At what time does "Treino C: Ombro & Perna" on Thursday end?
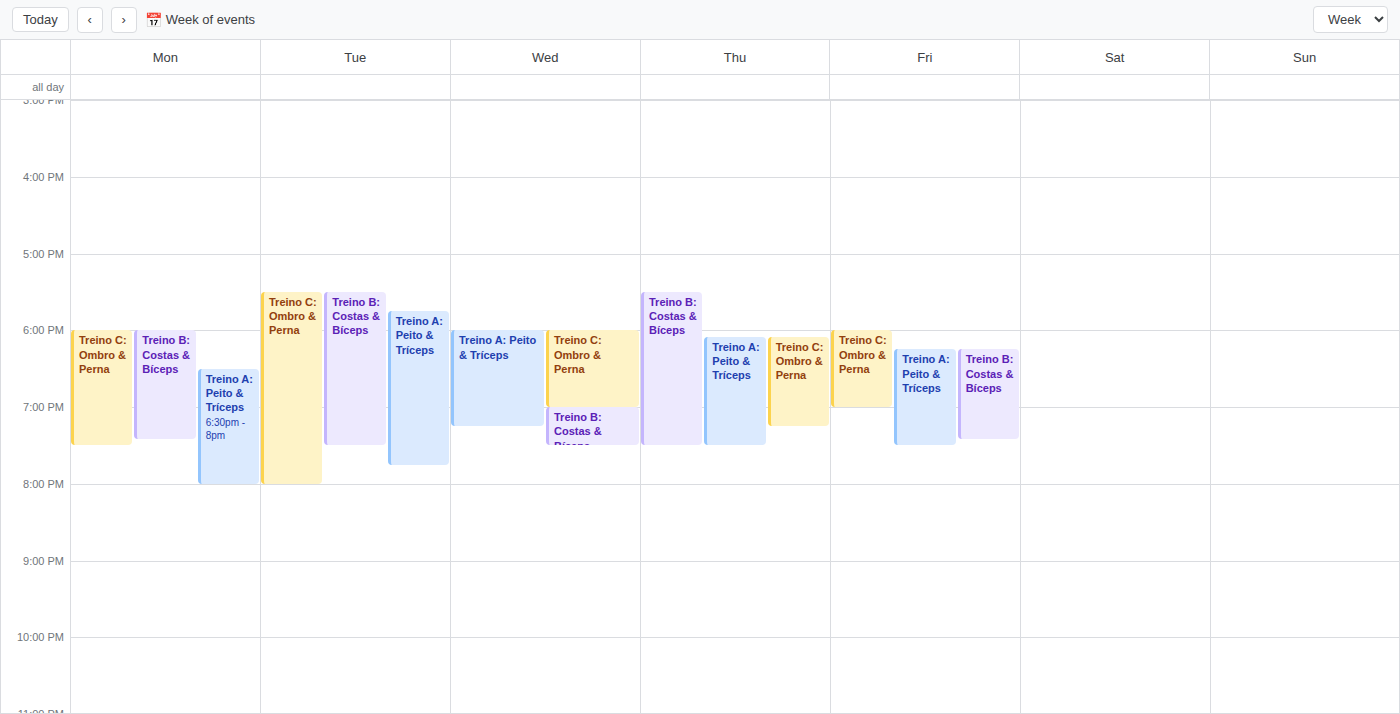
7:15 PM